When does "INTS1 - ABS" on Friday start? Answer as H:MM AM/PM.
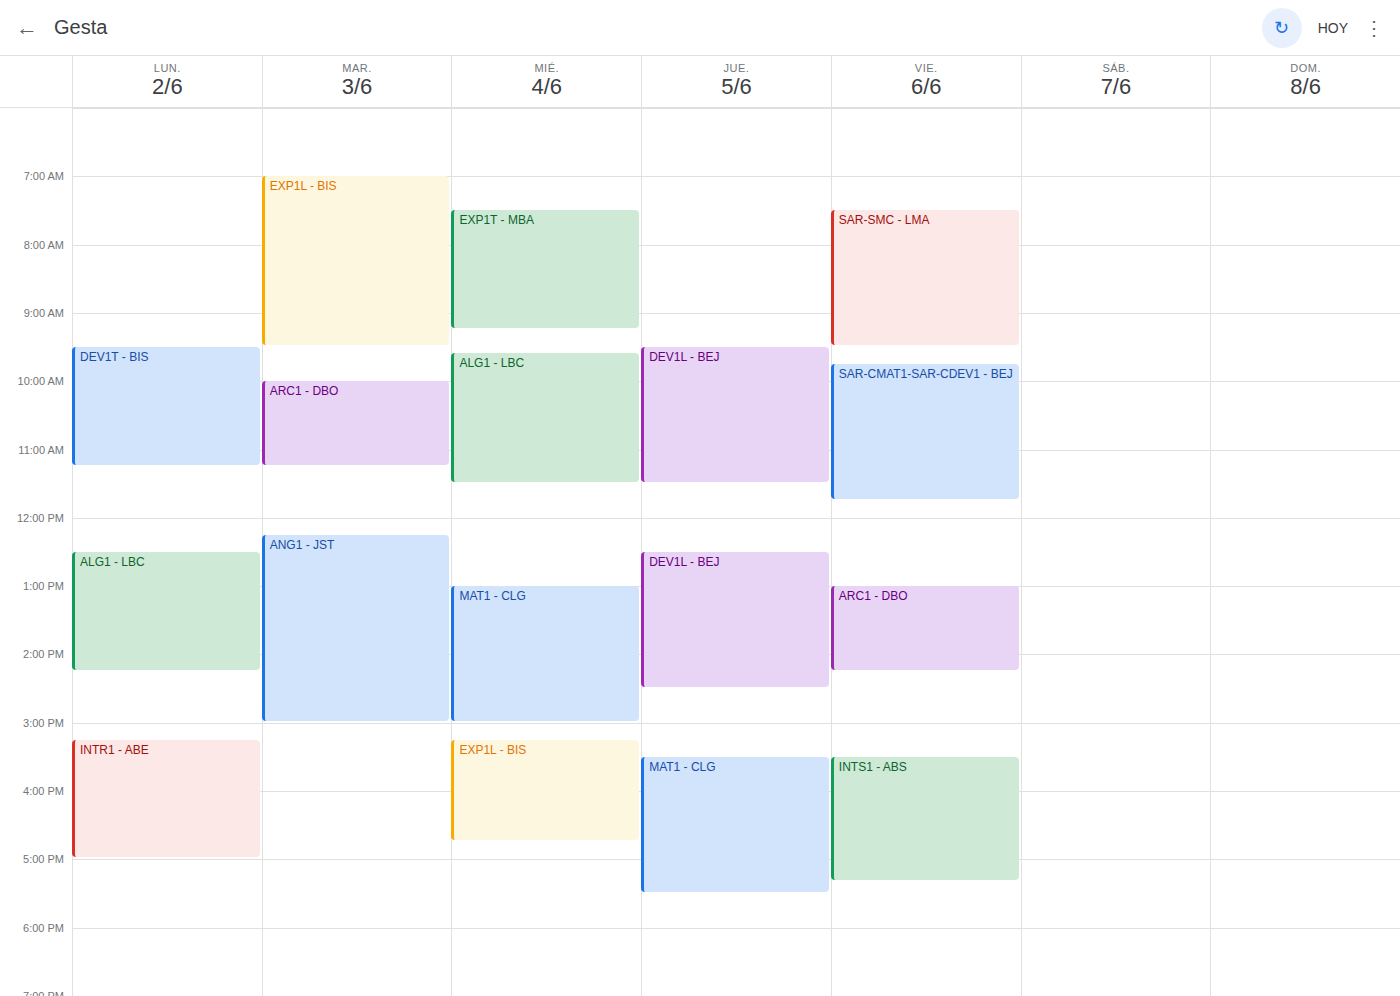
3:30 PM